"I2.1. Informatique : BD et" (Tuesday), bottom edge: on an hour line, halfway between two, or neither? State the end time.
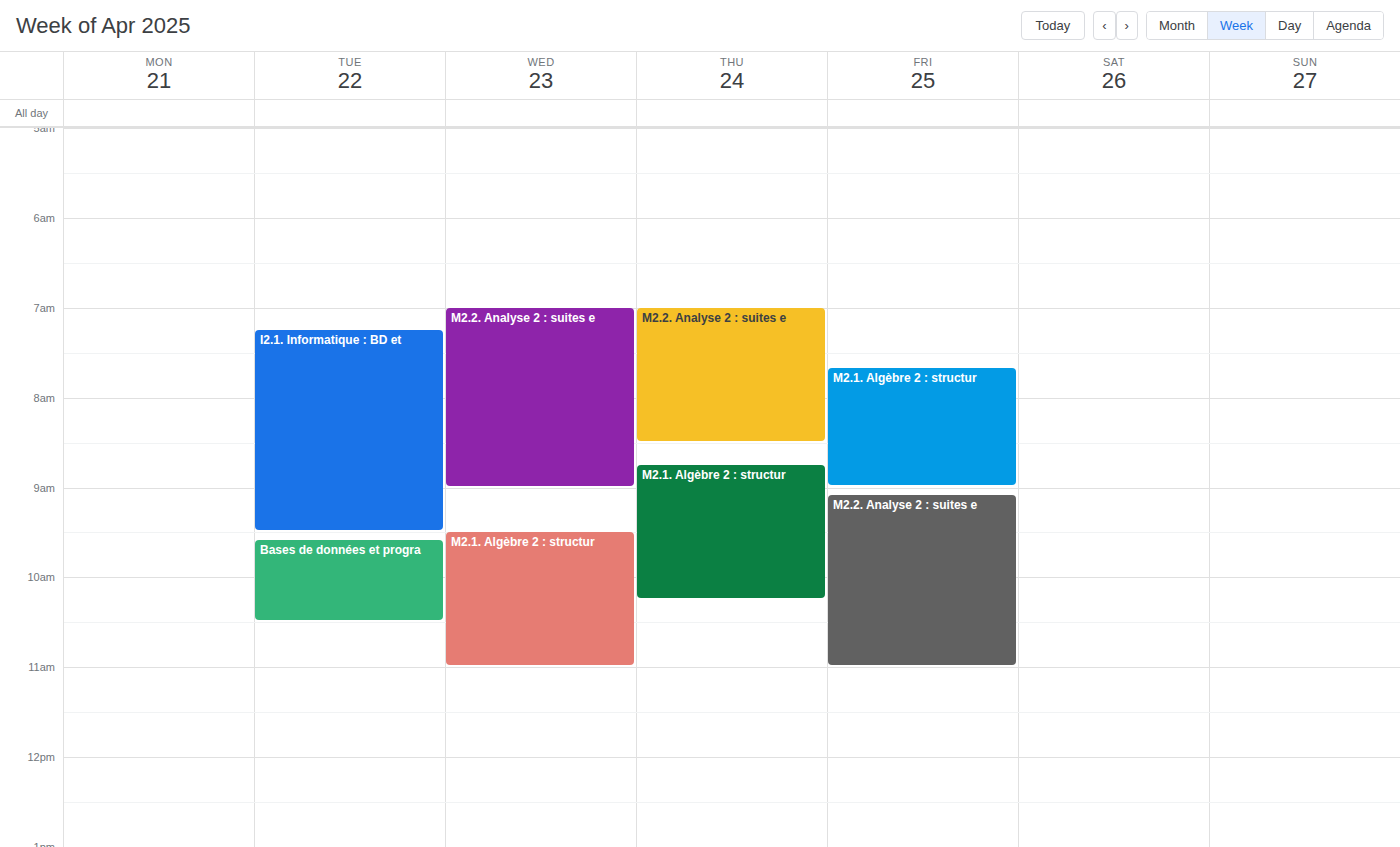
09:30 -- halfway between the 09:00 and 10:00 lines.